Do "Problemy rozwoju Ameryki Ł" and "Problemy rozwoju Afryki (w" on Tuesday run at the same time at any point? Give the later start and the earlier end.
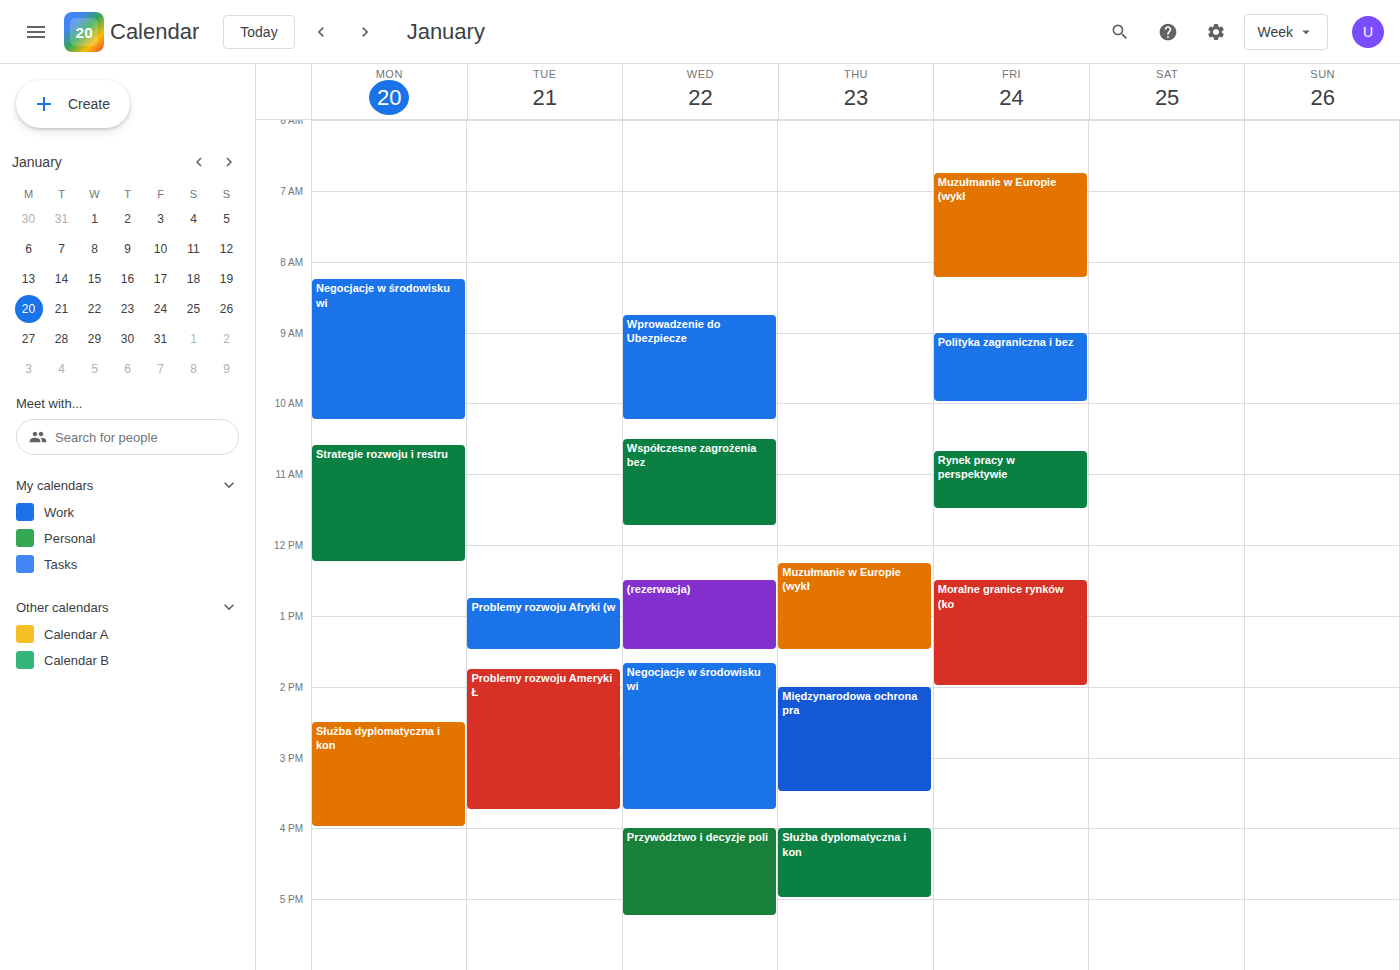
"Problemy rozwoju Afryki (w" ends at 1:30 PM and "Problemy rozwoju Ameryki Ł" starts at 1:45 PM -- no overlap.